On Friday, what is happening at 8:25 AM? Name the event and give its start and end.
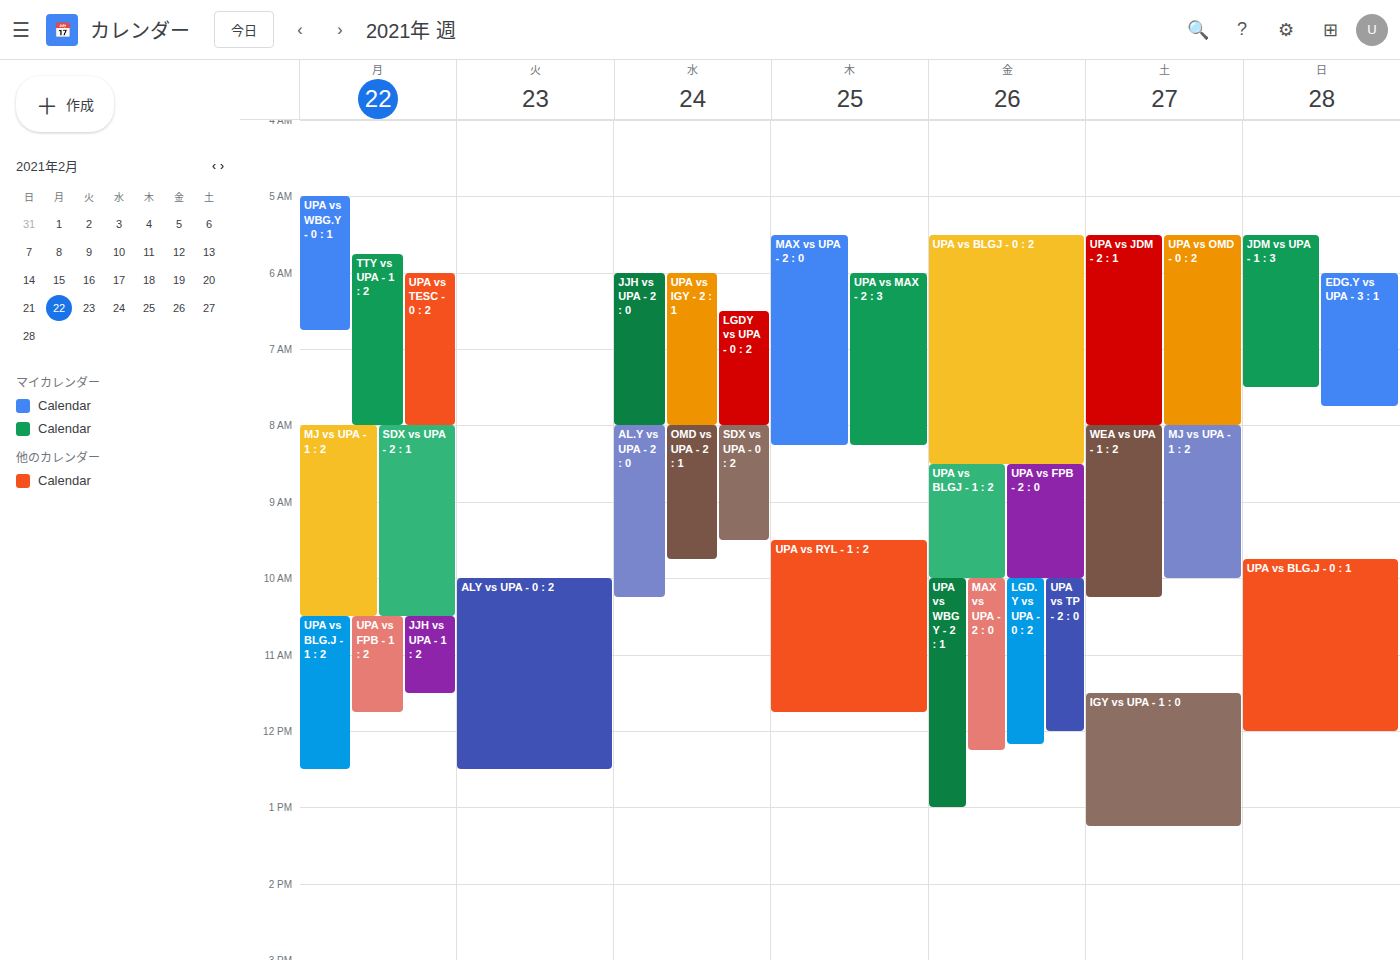
"UPA vs BLGJ - 0 : 2", 5:30 AM to 8:30 AM